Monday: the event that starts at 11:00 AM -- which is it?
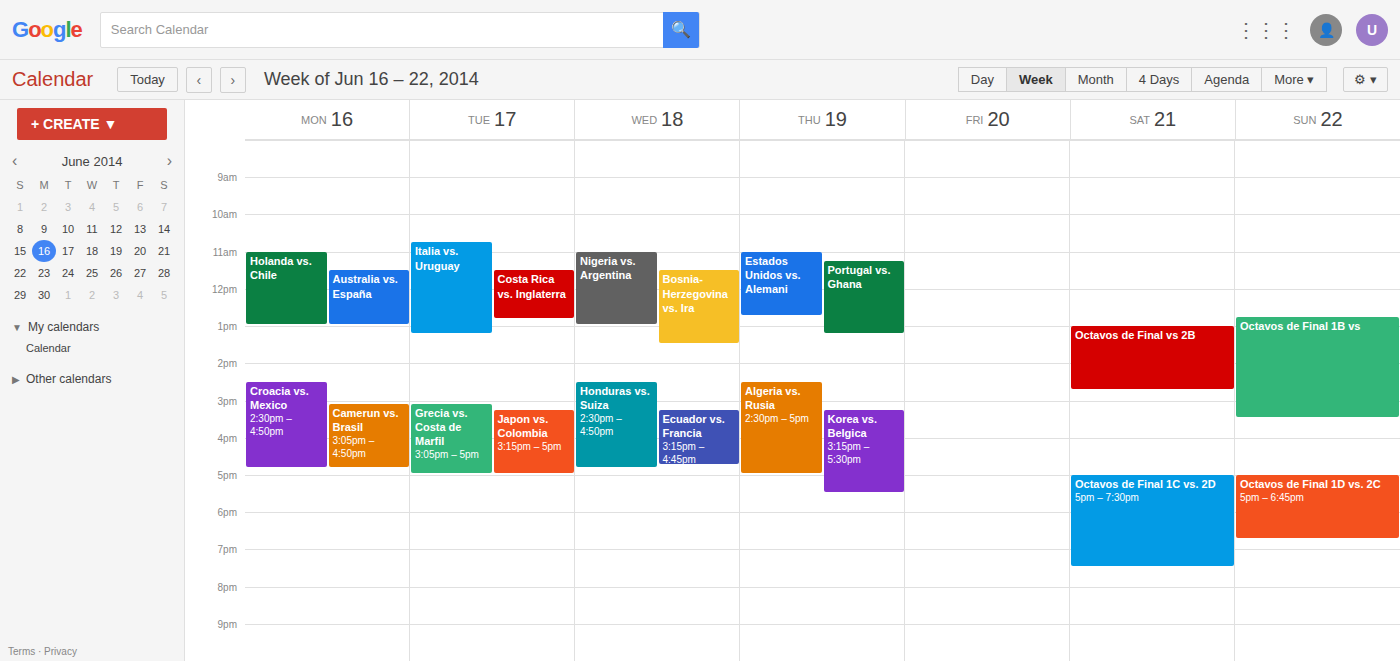
"Holanda vs. Chile"